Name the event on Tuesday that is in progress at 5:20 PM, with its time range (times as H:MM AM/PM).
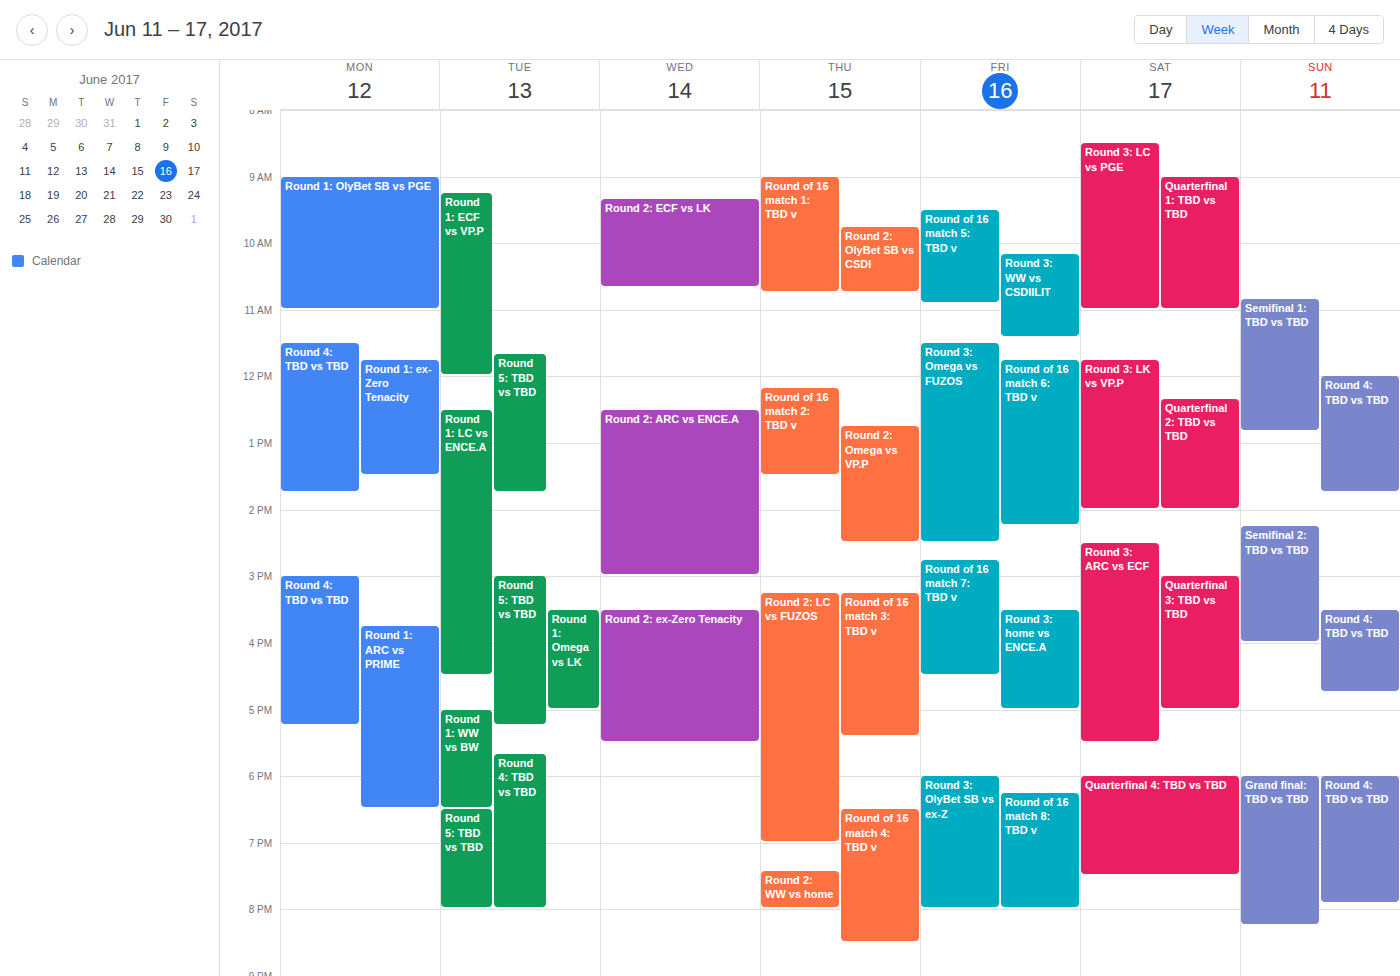
"Round 1: WW vs BW", 5:00 PM to 6:30 PM